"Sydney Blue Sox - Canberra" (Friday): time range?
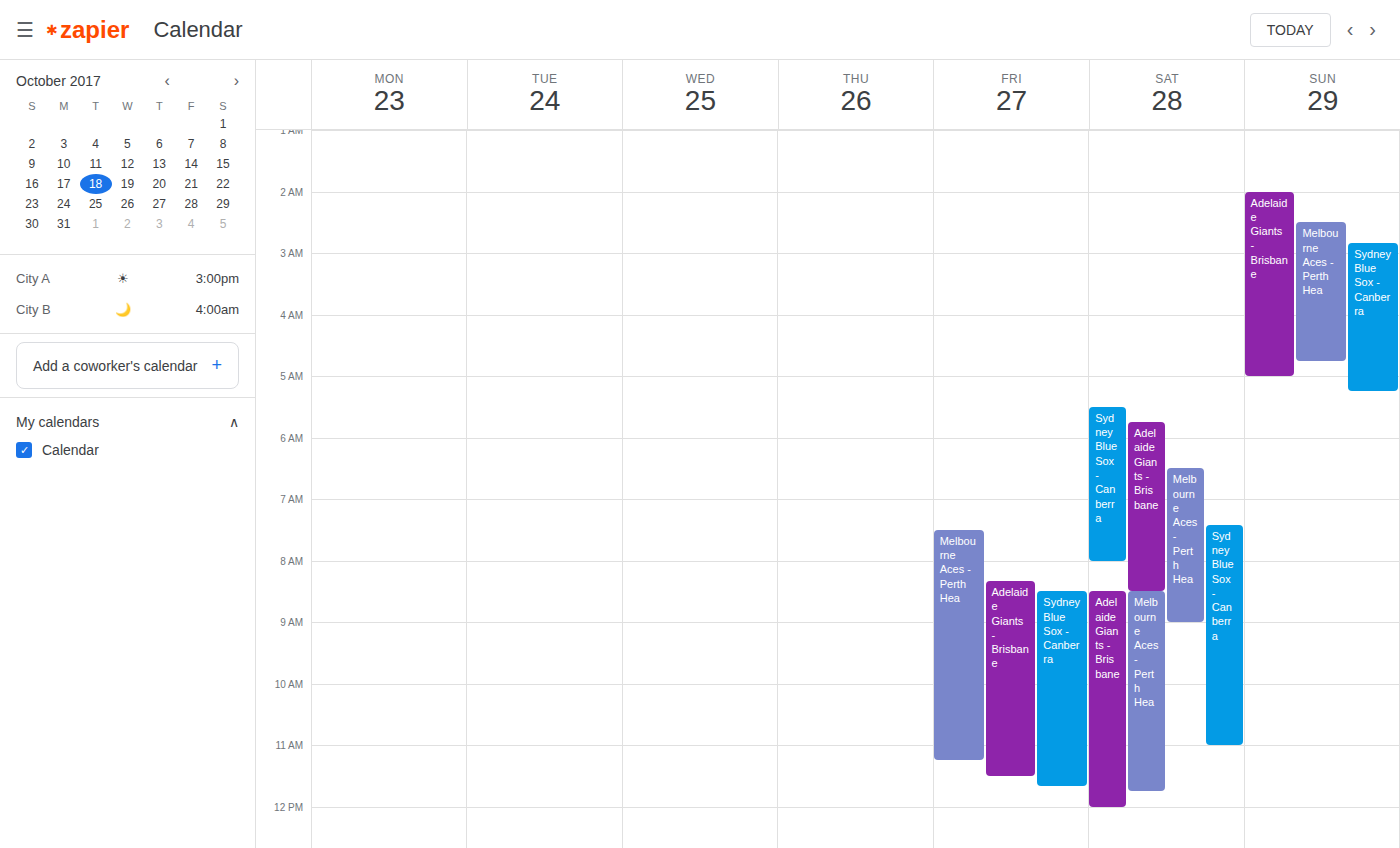
8:30 AM to 11:40 AM